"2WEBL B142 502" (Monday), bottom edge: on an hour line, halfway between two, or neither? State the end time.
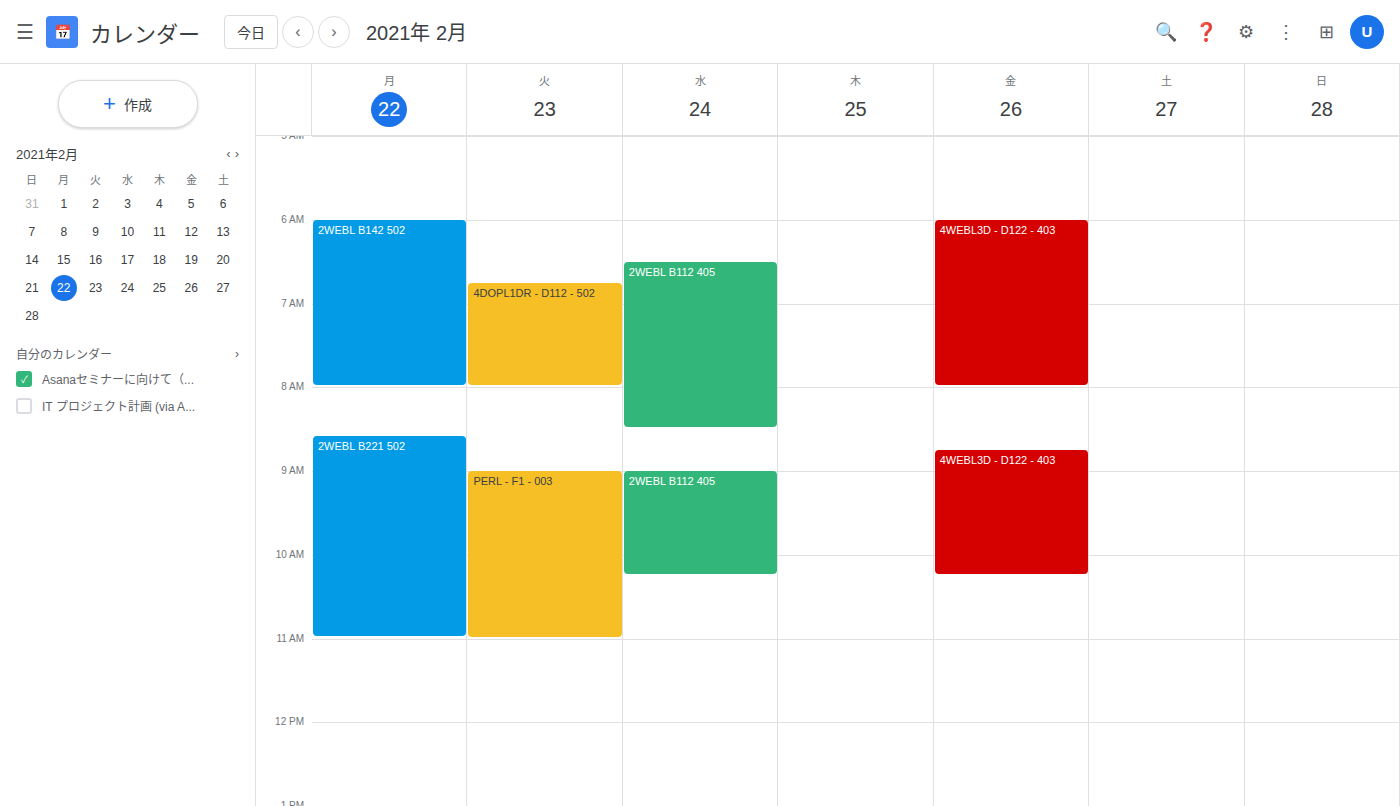
8:00 AM -- exactly on the 8 AM line.